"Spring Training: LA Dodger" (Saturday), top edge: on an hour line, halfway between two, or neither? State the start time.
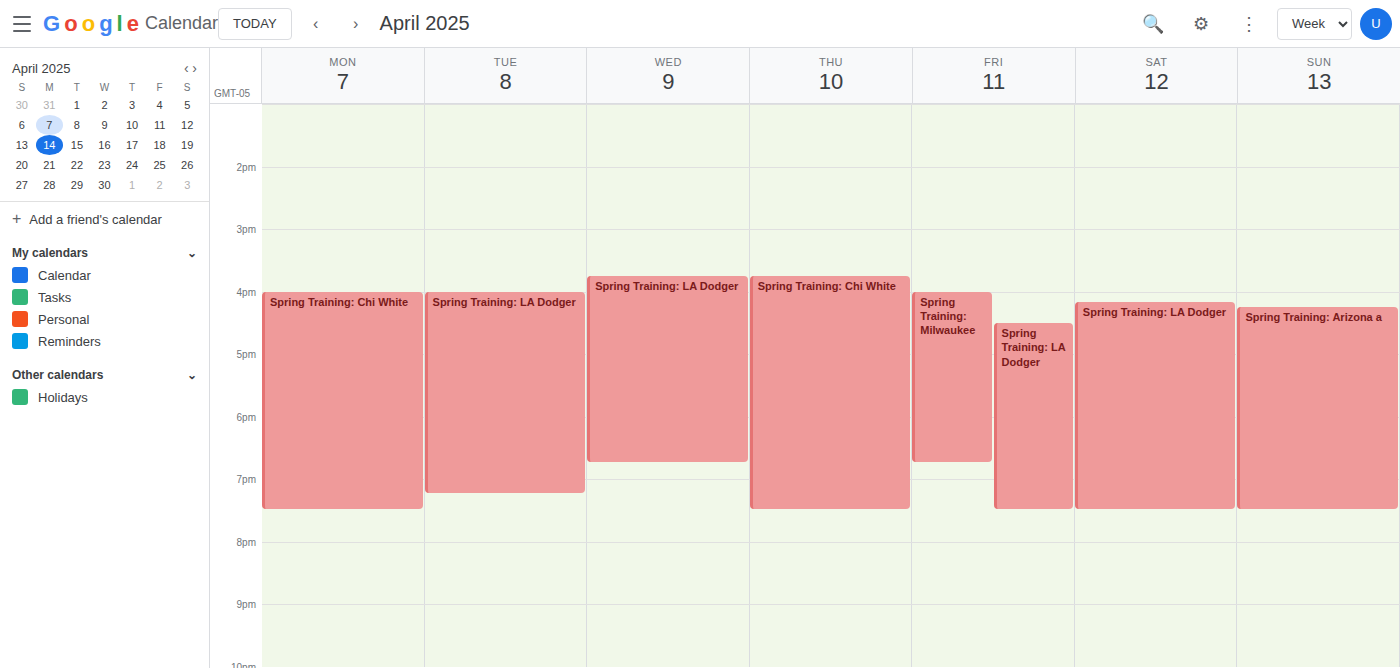
4:10 PM -- neither: 10 minutes below the 4 PM line and 50 minutes above the 5 PM line.